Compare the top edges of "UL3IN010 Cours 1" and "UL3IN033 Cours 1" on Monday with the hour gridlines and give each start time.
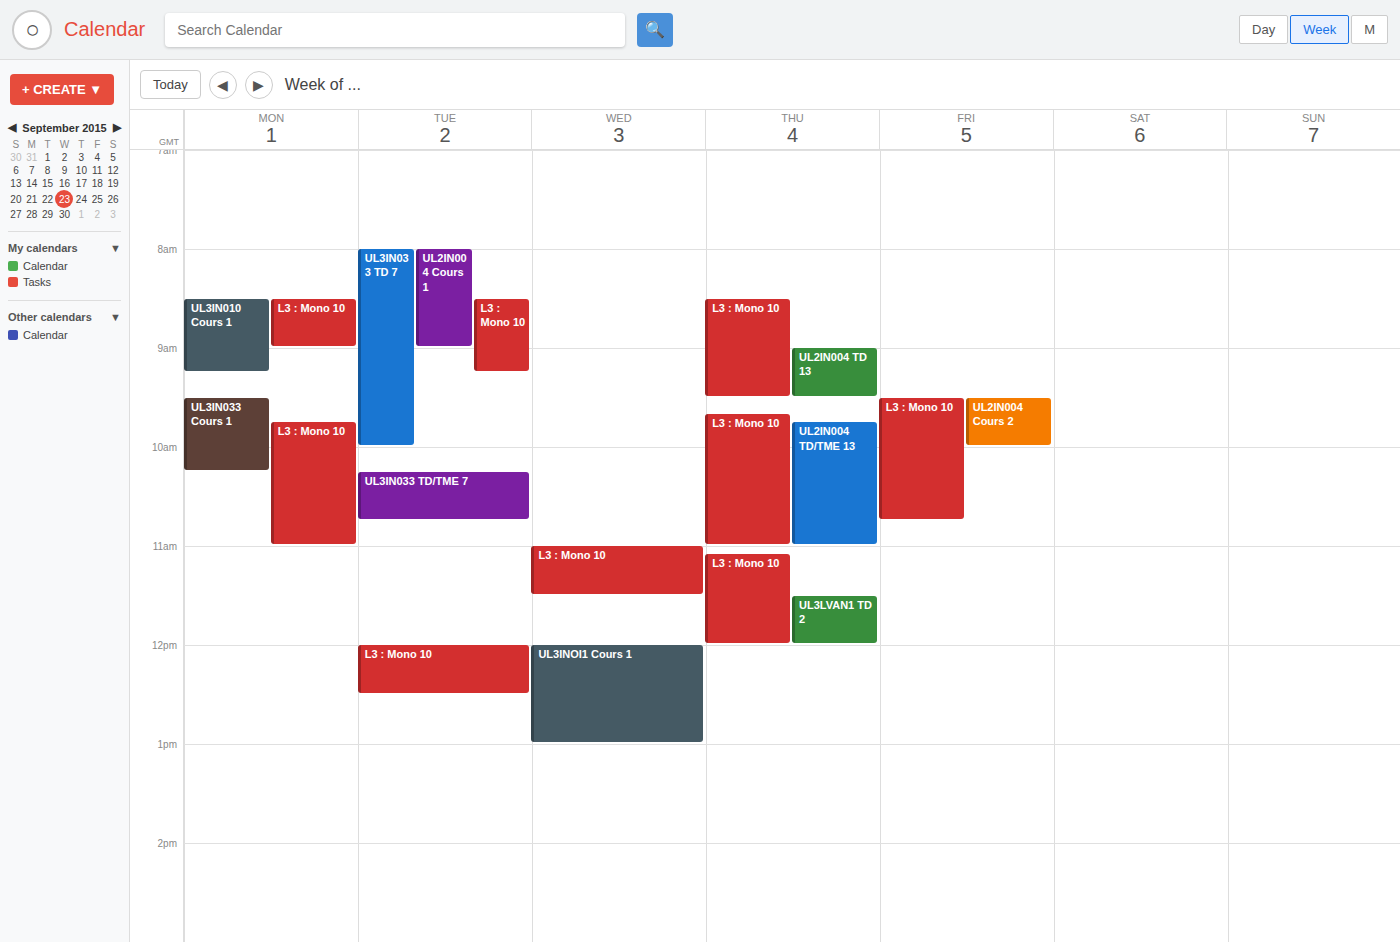
"UL3IN010 Cours 1": 8:30 AM, halfway between the 8 AM and 9 AM lines. "UL3IN033 Cours 1": 9:30 AM, halfway between the 9 AM and 10 AM lines.